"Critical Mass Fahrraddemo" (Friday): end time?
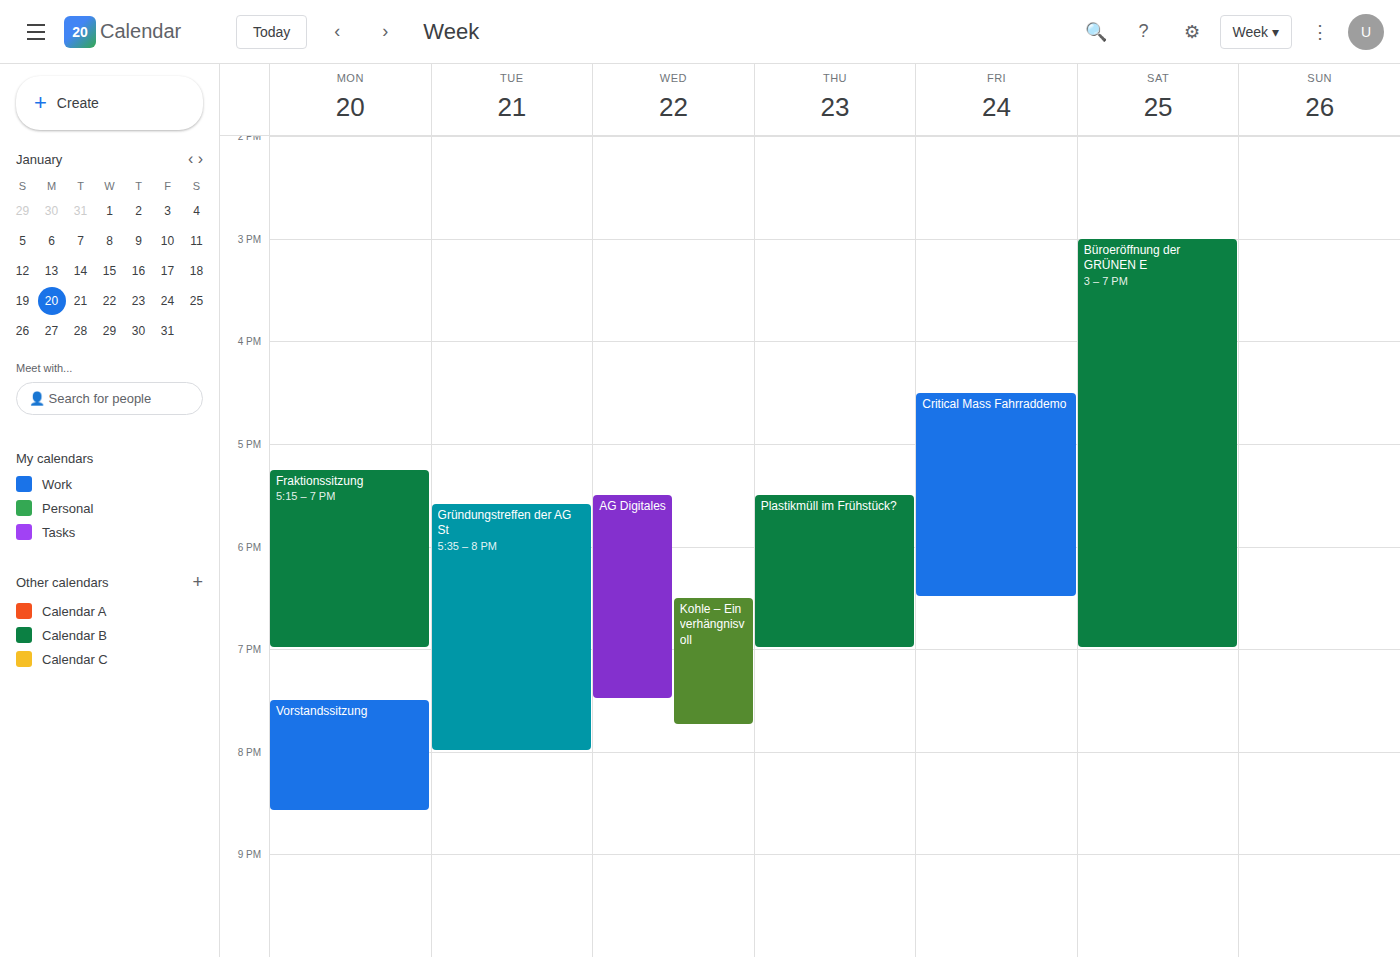
18:30